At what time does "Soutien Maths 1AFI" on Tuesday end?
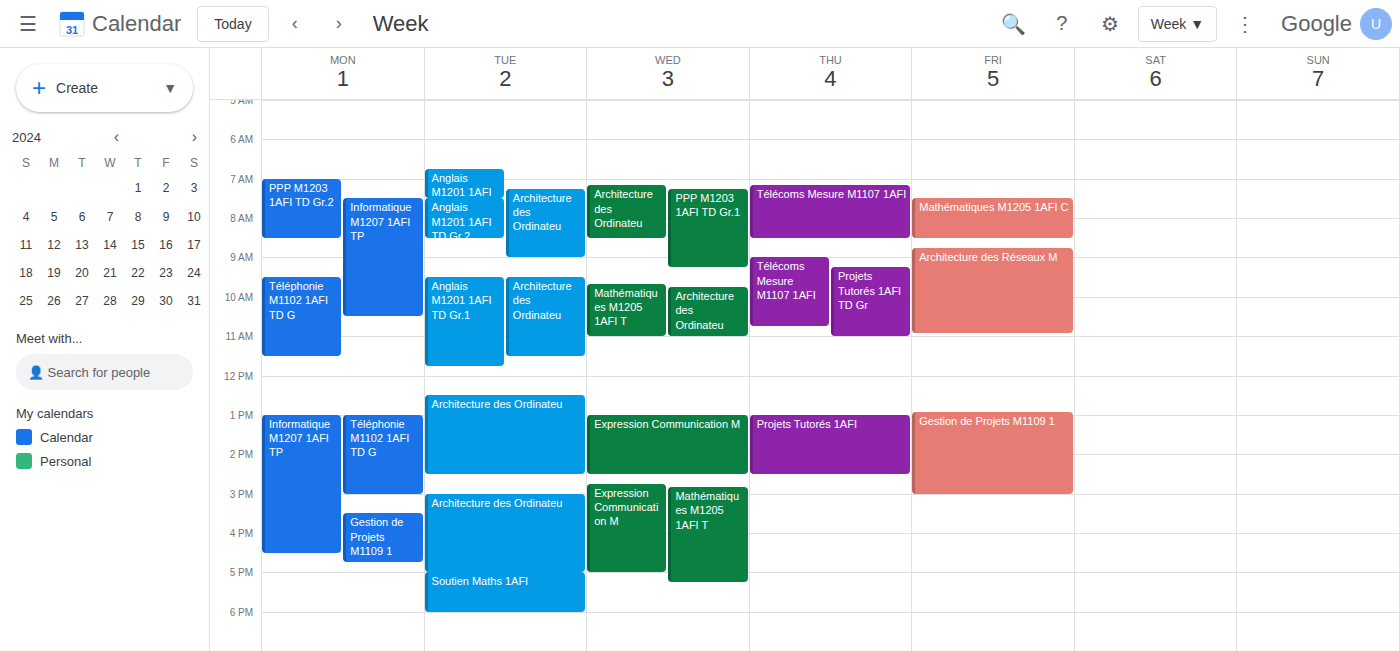
6:00 PM